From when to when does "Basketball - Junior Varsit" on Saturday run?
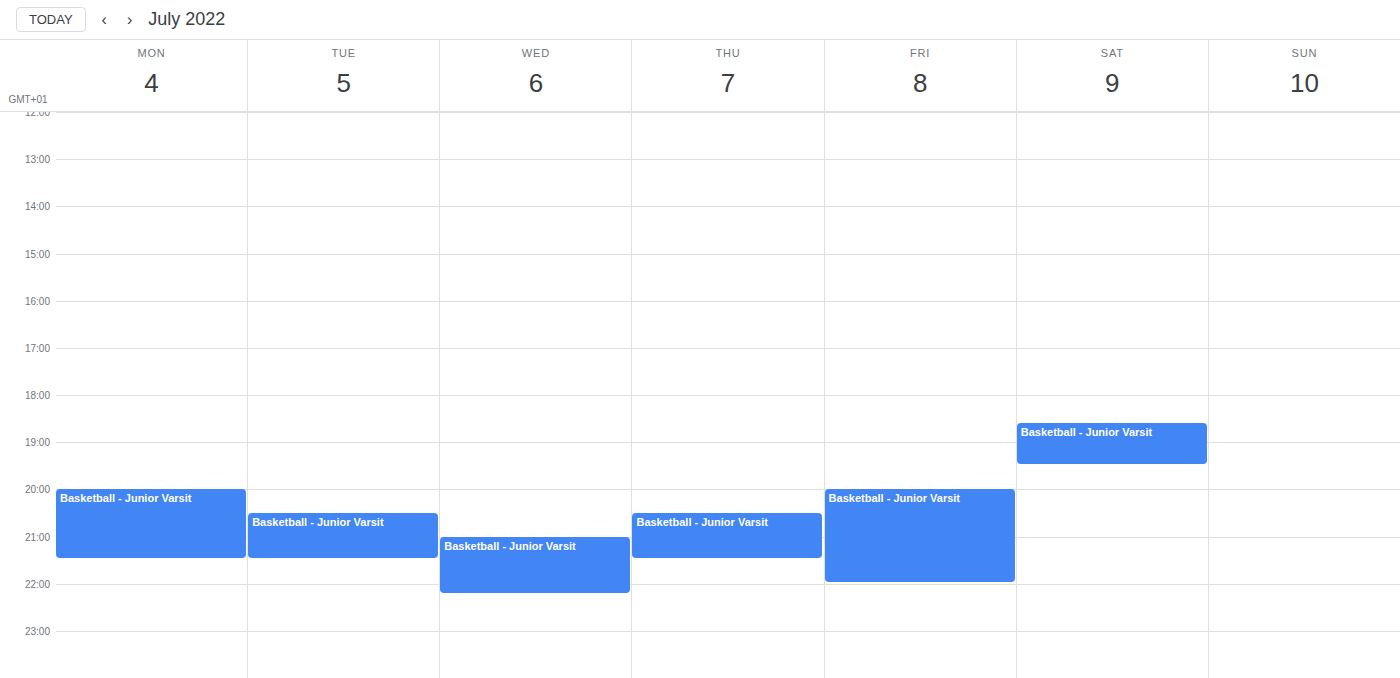
6:35 PM to 7:30 PM